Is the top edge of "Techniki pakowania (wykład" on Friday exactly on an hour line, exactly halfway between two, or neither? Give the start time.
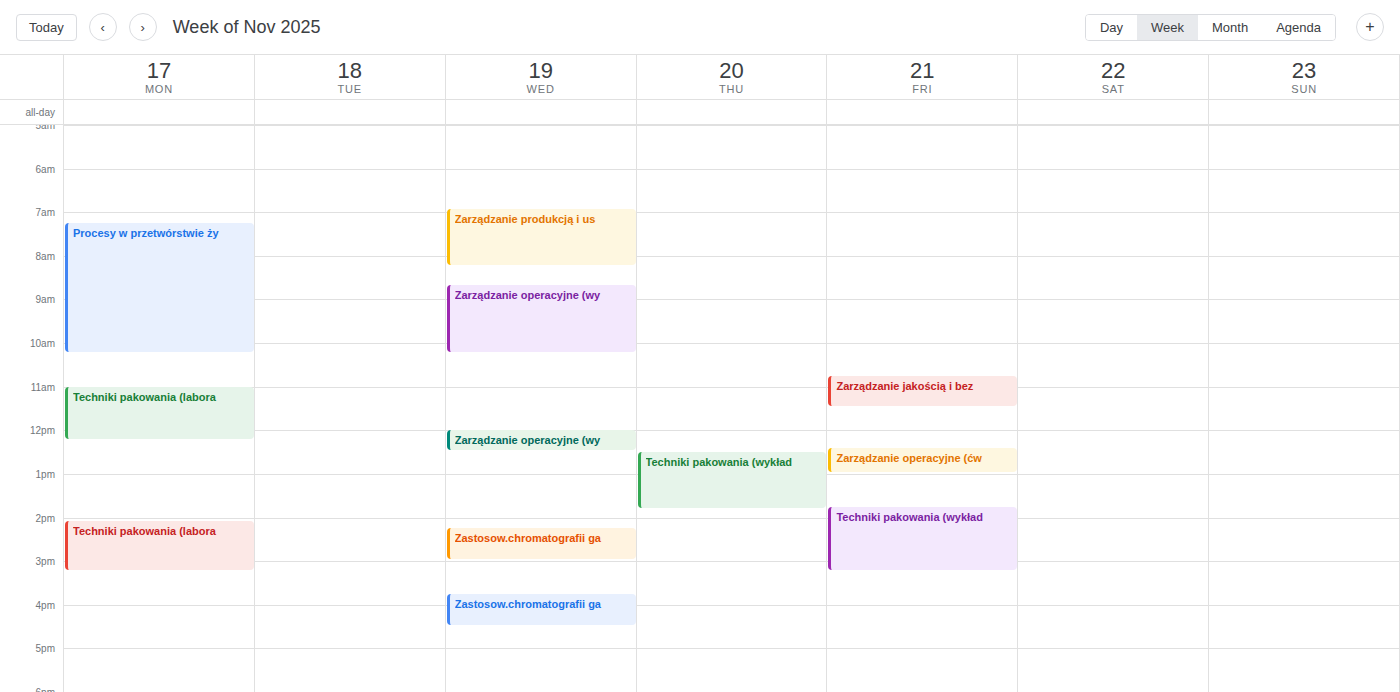
1:45 PM -- neither: three quarters of the way from the 1 PM line to the 2 PM line.